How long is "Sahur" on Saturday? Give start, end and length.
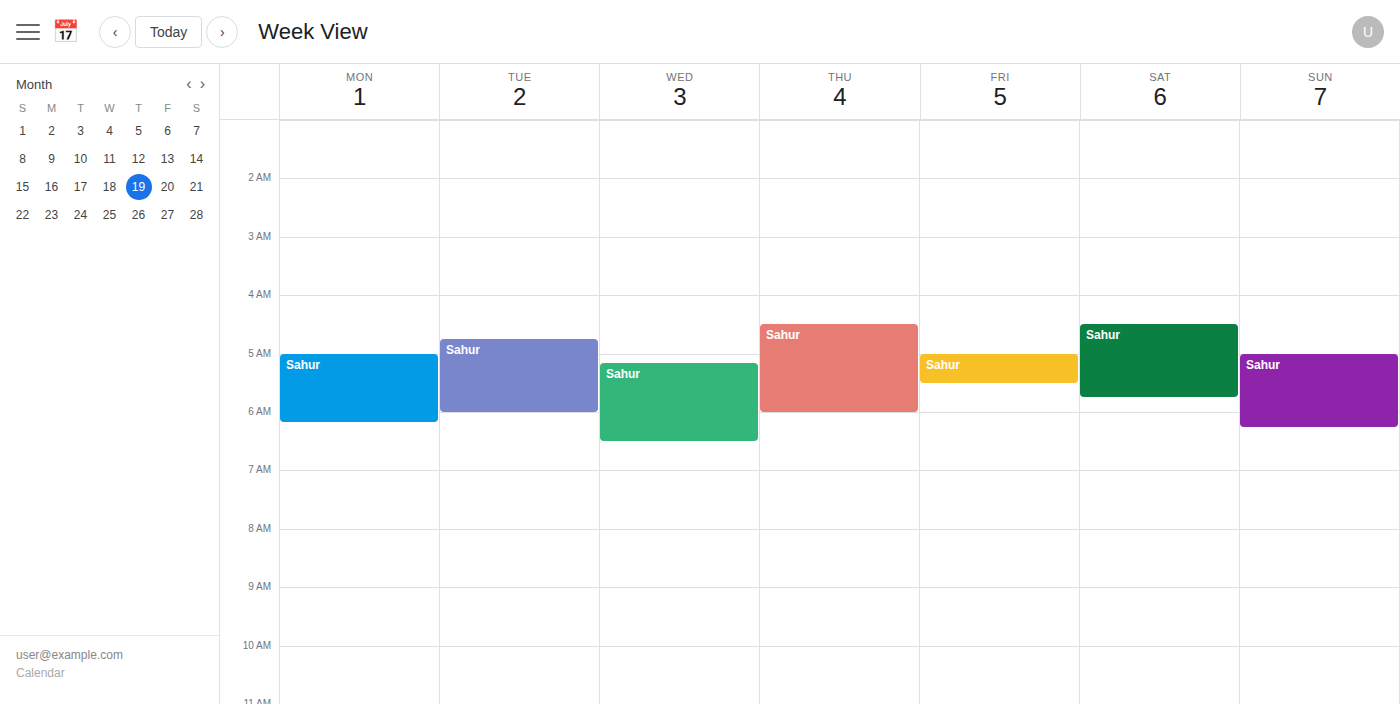
4:30 AM to 5:45 AM, 1 hour 15 minutes